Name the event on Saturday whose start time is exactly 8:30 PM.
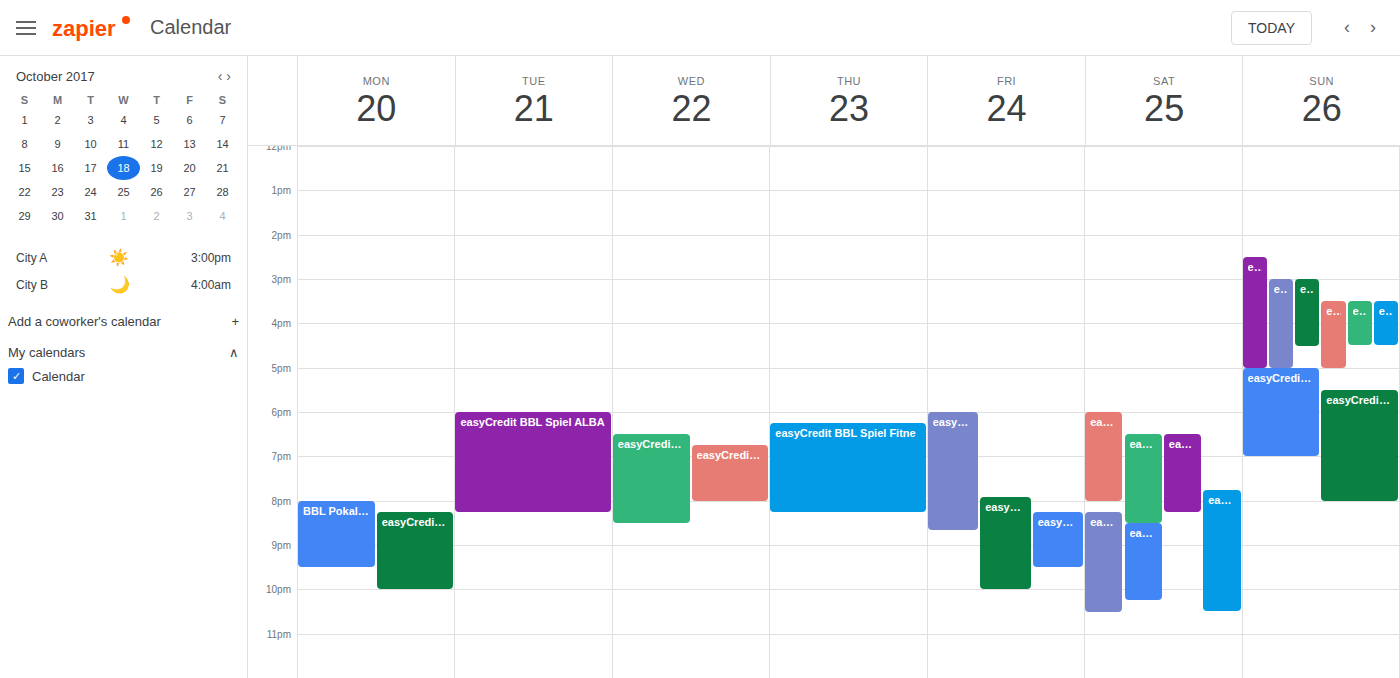
"easyCredit BBL Spiel ratio"